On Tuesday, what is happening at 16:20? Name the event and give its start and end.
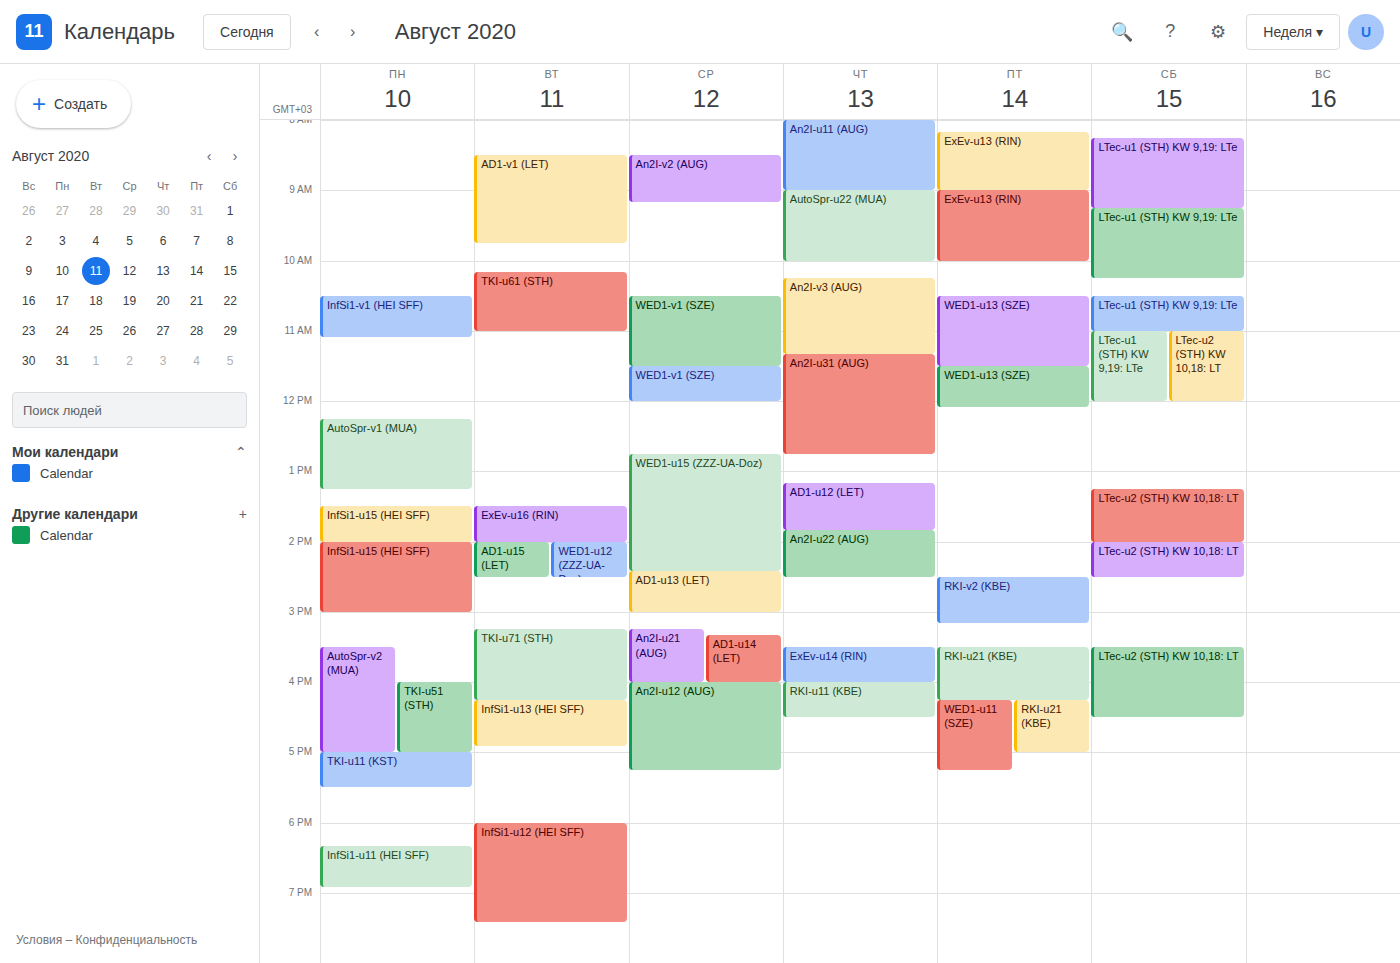
"InfSi1-u13 (HEI SFF)", 16:15 to 16:55